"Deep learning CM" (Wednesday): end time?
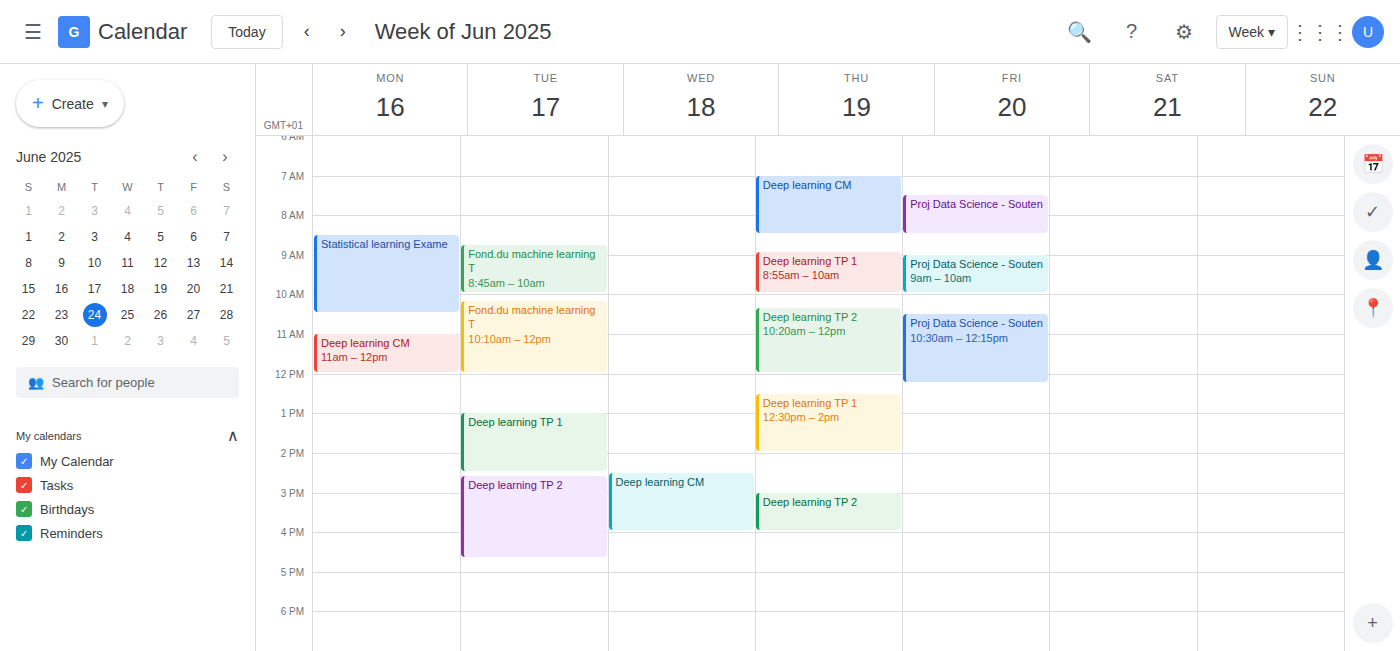
4:00 PM